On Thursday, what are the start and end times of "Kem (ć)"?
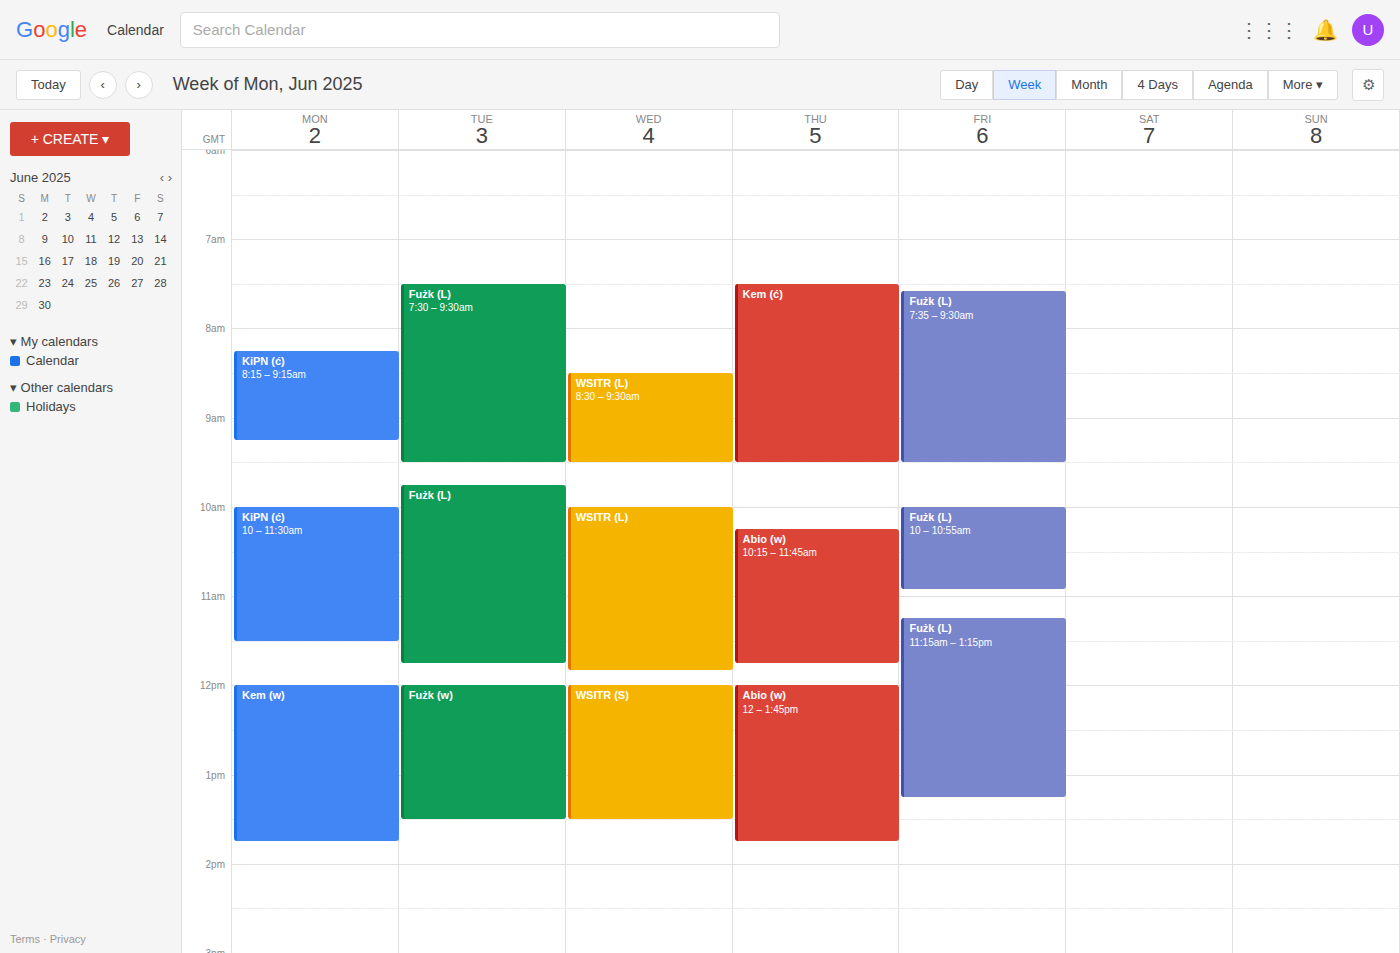
7:30 AM to 9:30 AM